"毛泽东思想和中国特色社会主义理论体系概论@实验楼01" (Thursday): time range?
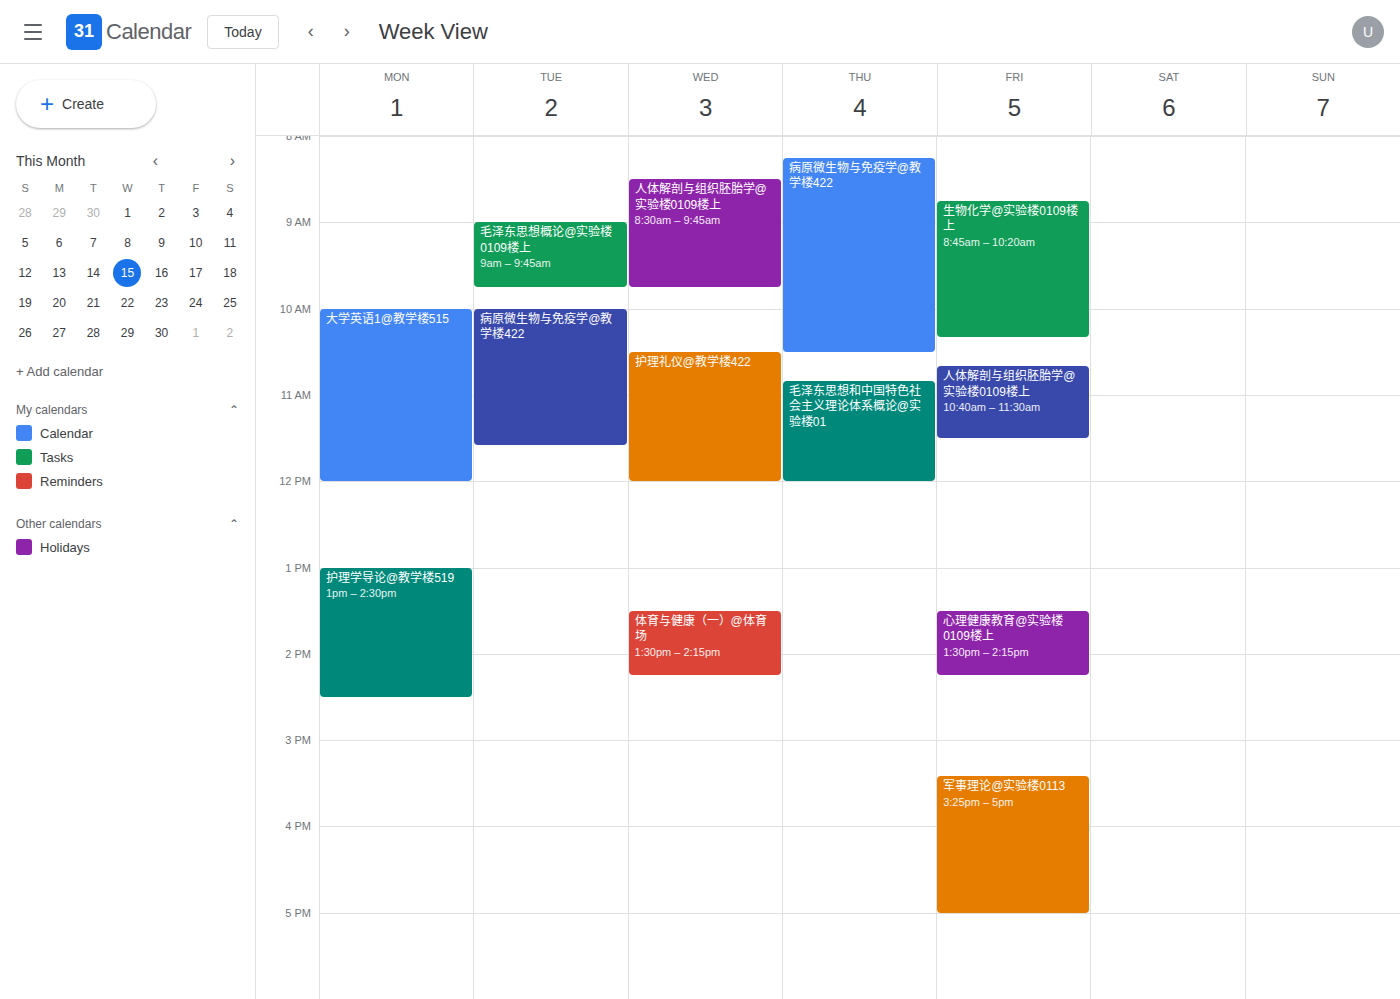
10:50 AM to 12:00 PM